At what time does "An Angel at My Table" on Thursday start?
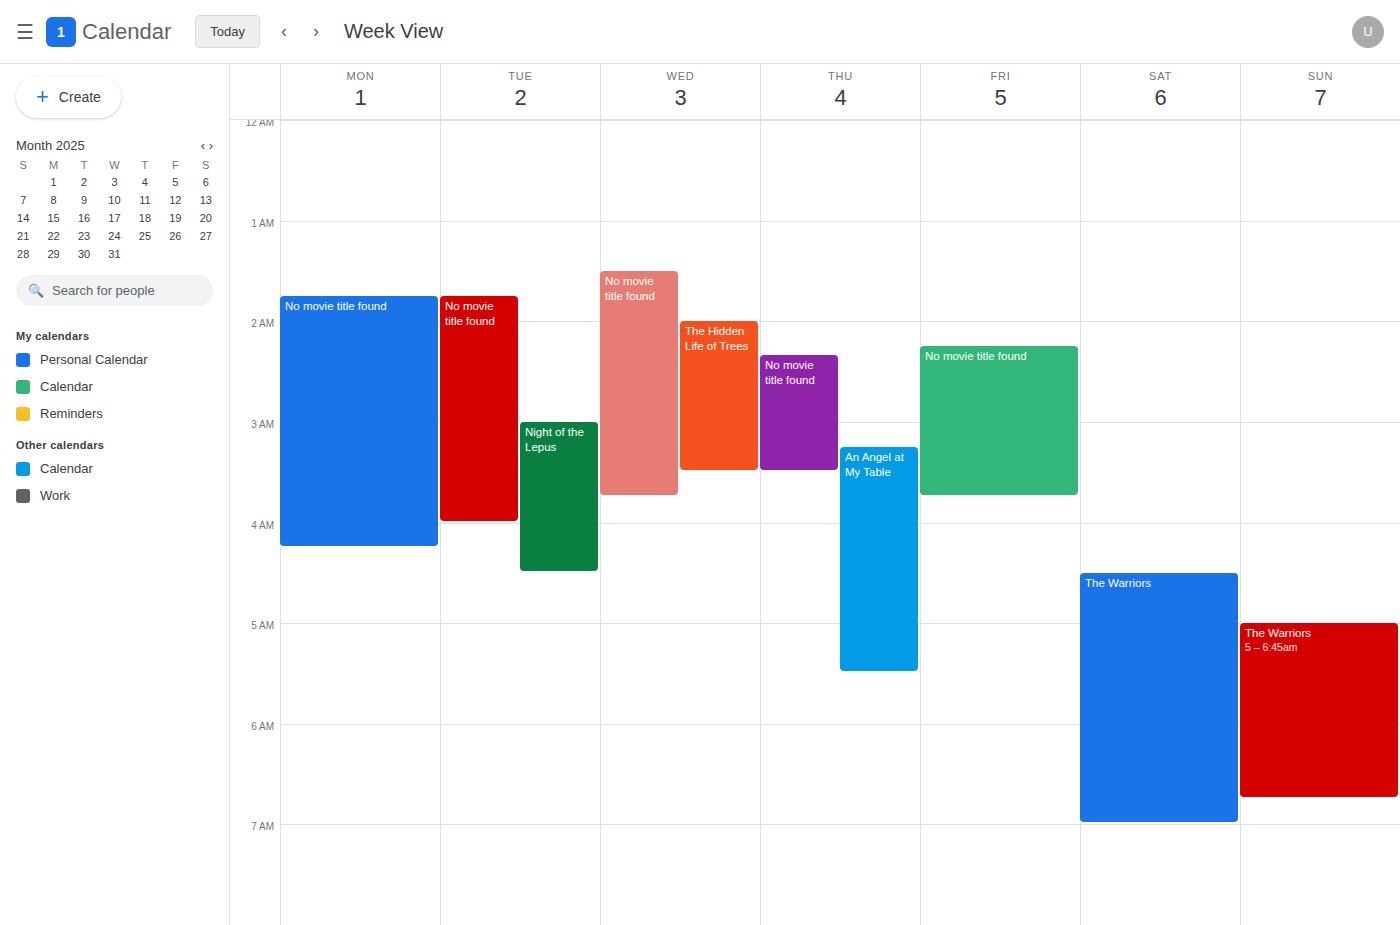
3:15 AM